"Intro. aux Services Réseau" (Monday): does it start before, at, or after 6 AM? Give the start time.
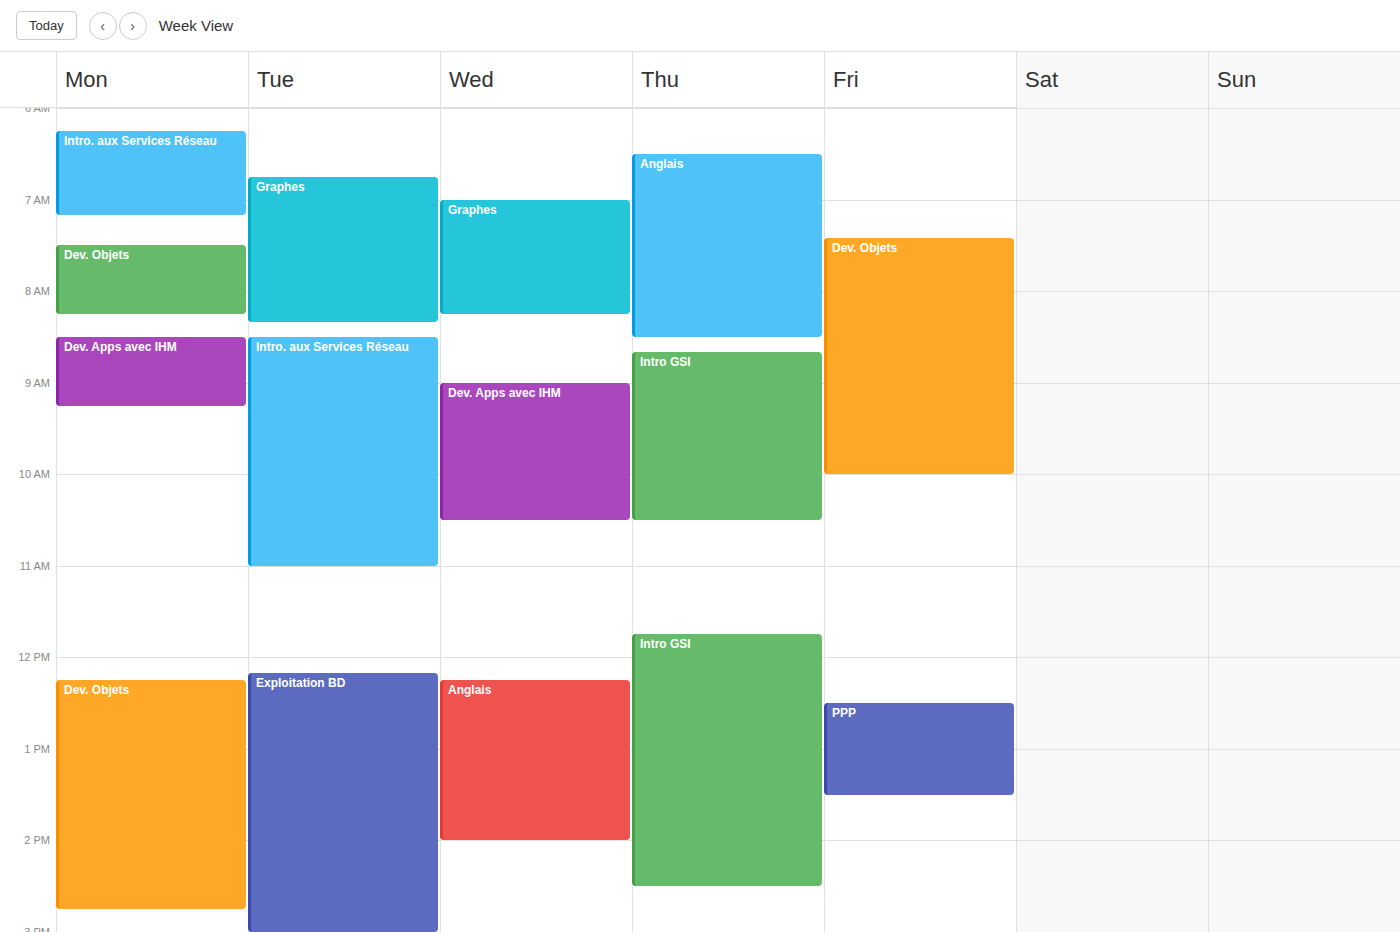
6:15 AM -- after 6 AM, 15 minutes below the 6 AM line.